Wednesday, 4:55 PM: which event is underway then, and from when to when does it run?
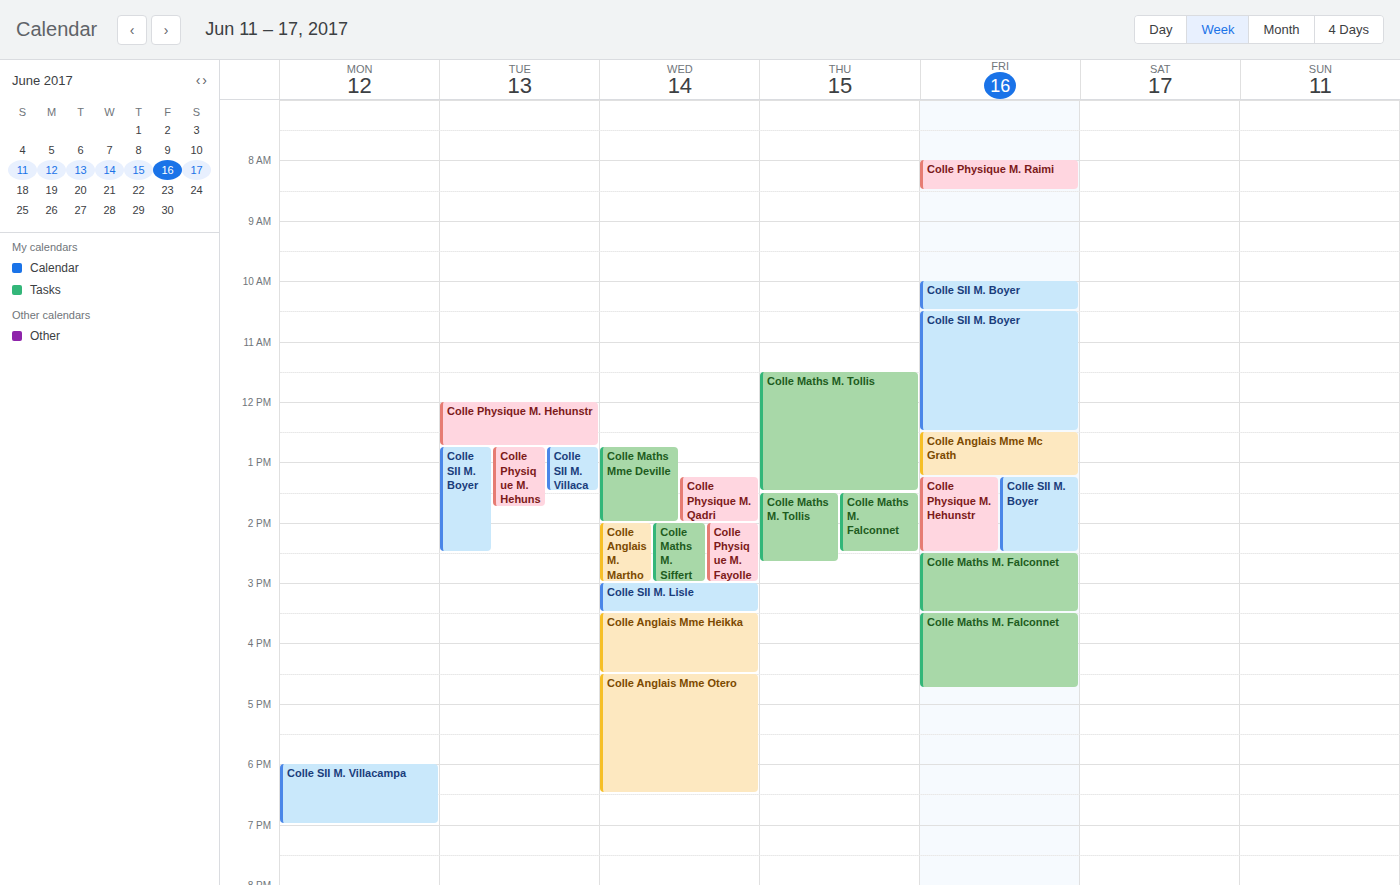
"Colle Anglais Mme Otero", 4:30 PM to 6:30 PM